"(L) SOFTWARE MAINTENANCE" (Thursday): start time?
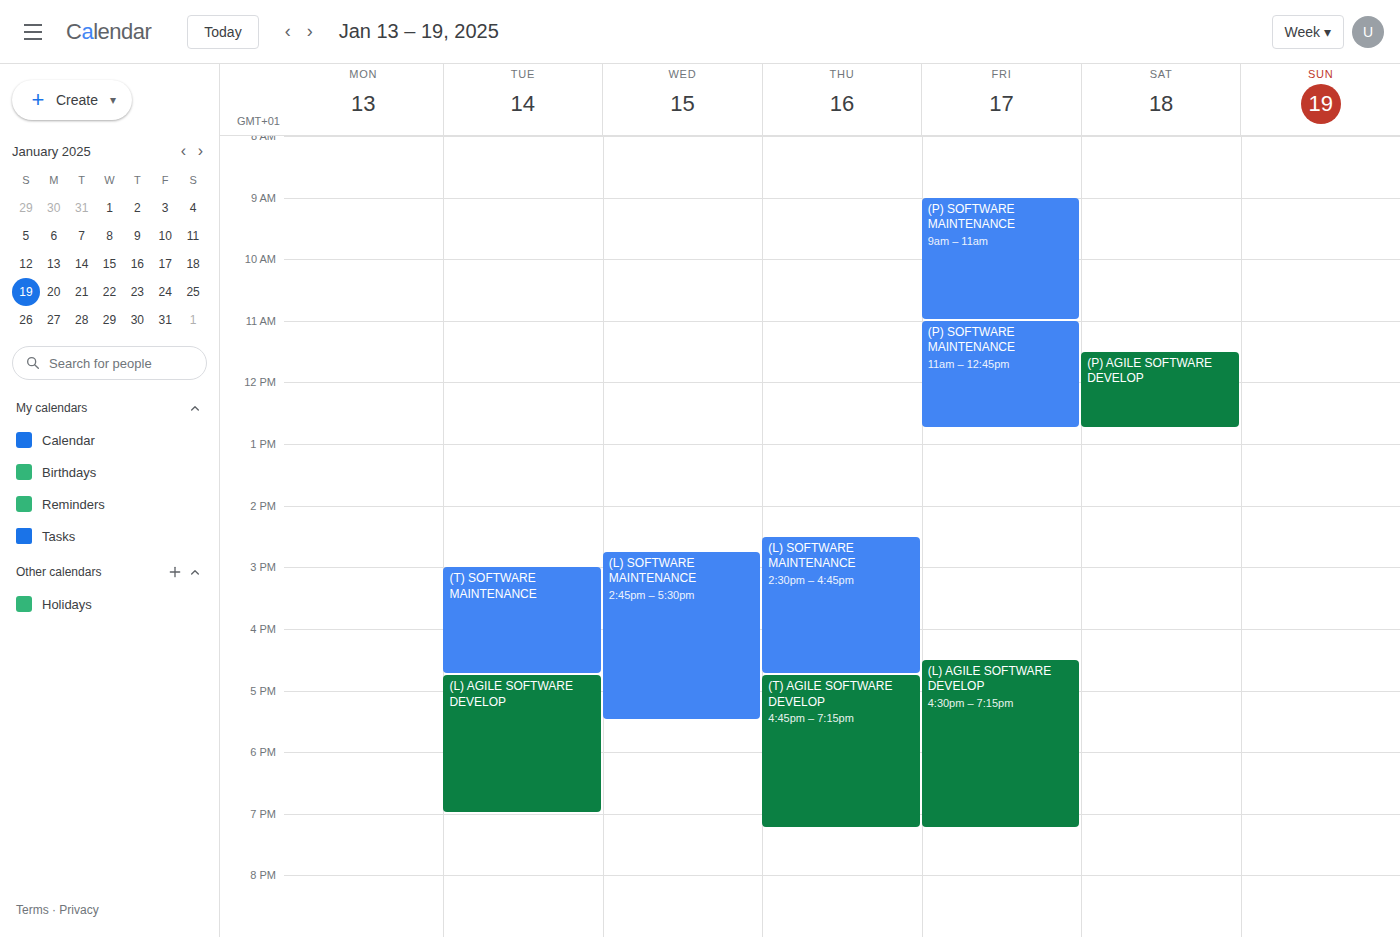
2:30 PM